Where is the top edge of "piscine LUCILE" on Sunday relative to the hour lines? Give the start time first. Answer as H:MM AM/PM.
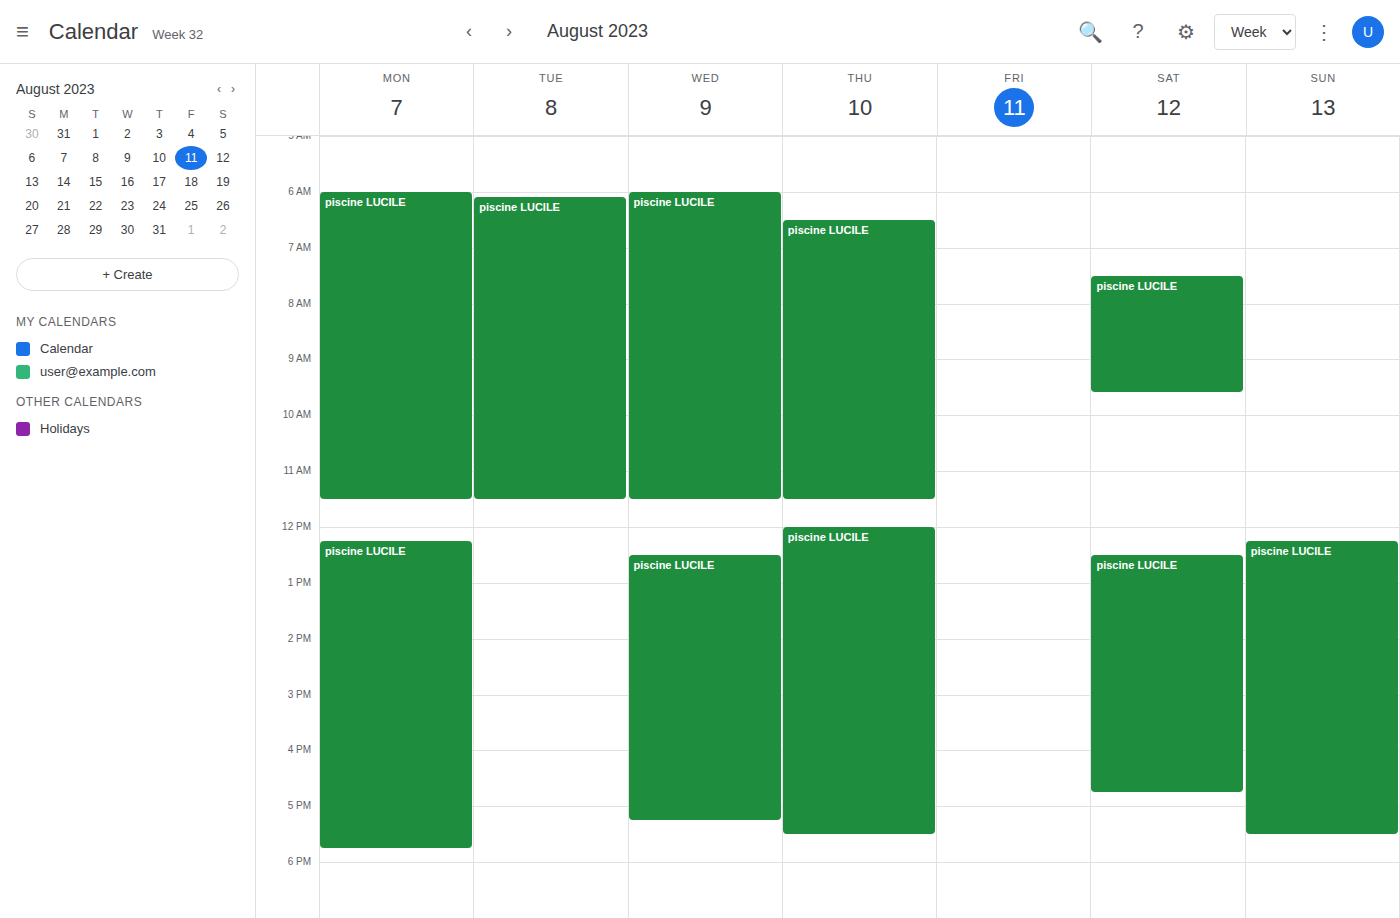
12:15 PM -- neither: a quarter of the way from the 12 PM line to the 1 PM line.